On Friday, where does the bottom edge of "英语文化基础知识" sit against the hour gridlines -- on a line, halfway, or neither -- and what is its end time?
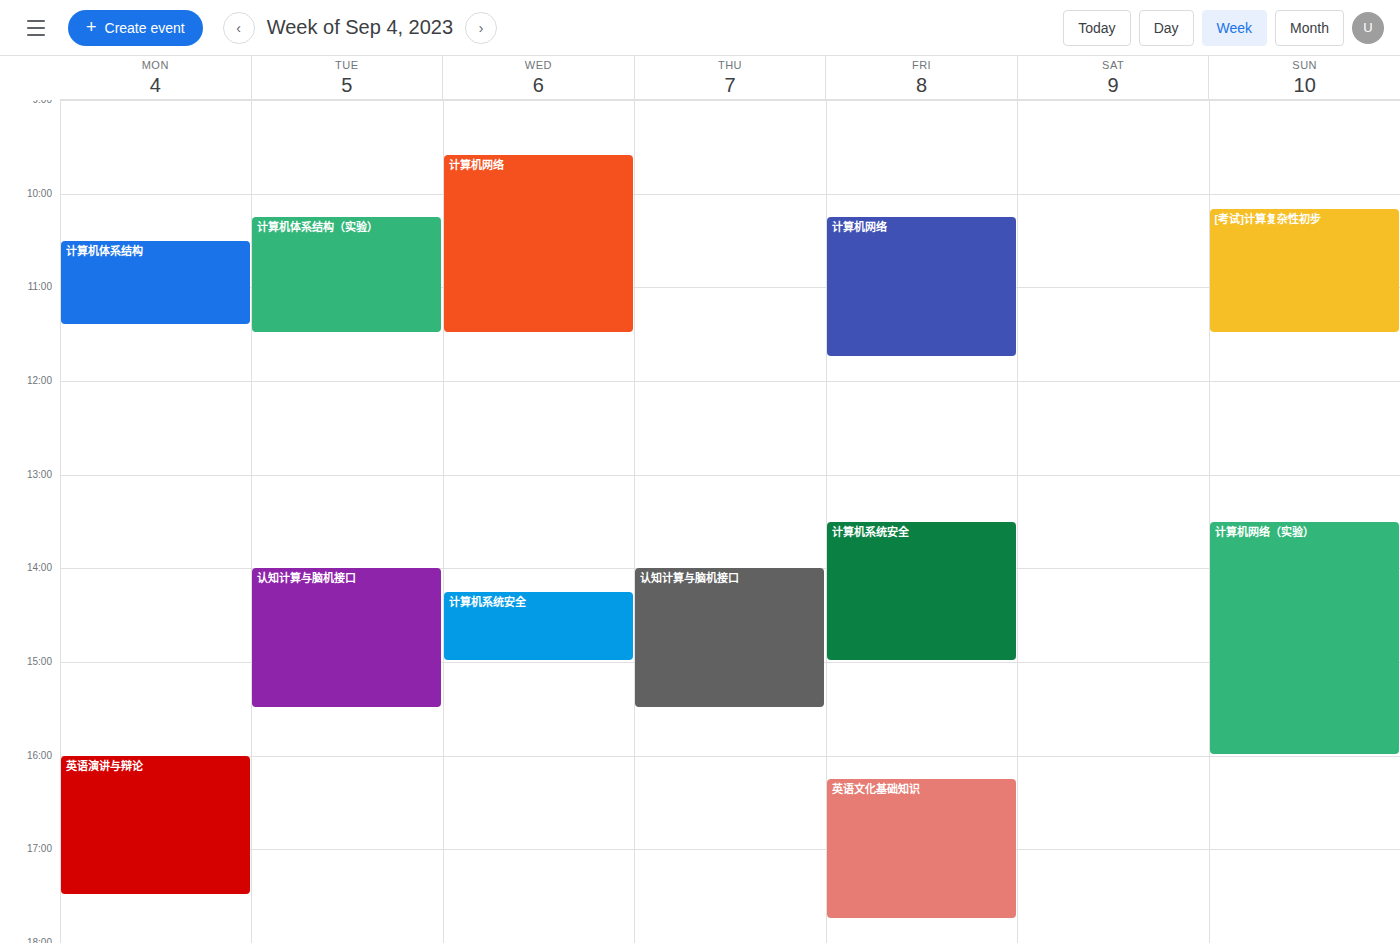
5:45 PM -- neither: three quarters of the way from the 5 PM line to the 6 PM line.